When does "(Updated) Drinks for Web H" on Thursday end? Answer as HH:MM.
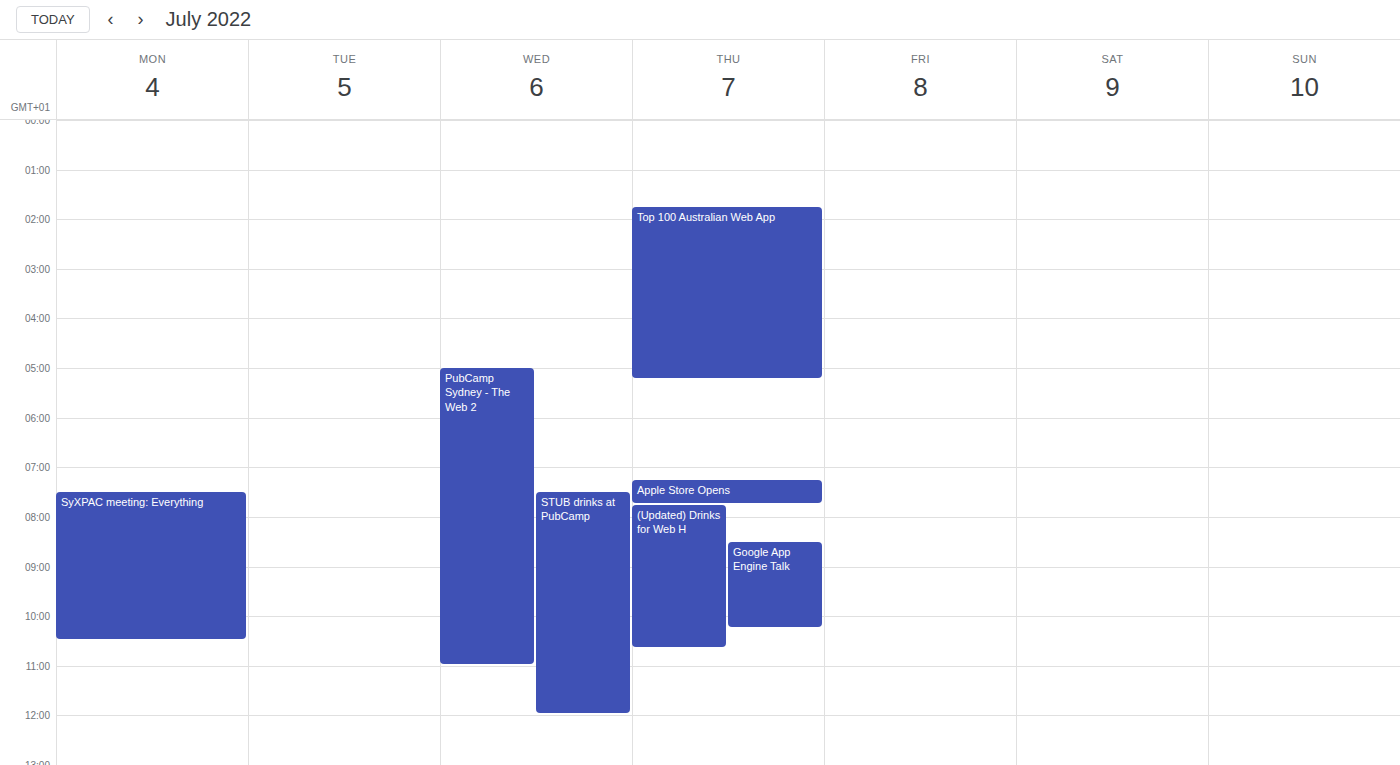
10:40